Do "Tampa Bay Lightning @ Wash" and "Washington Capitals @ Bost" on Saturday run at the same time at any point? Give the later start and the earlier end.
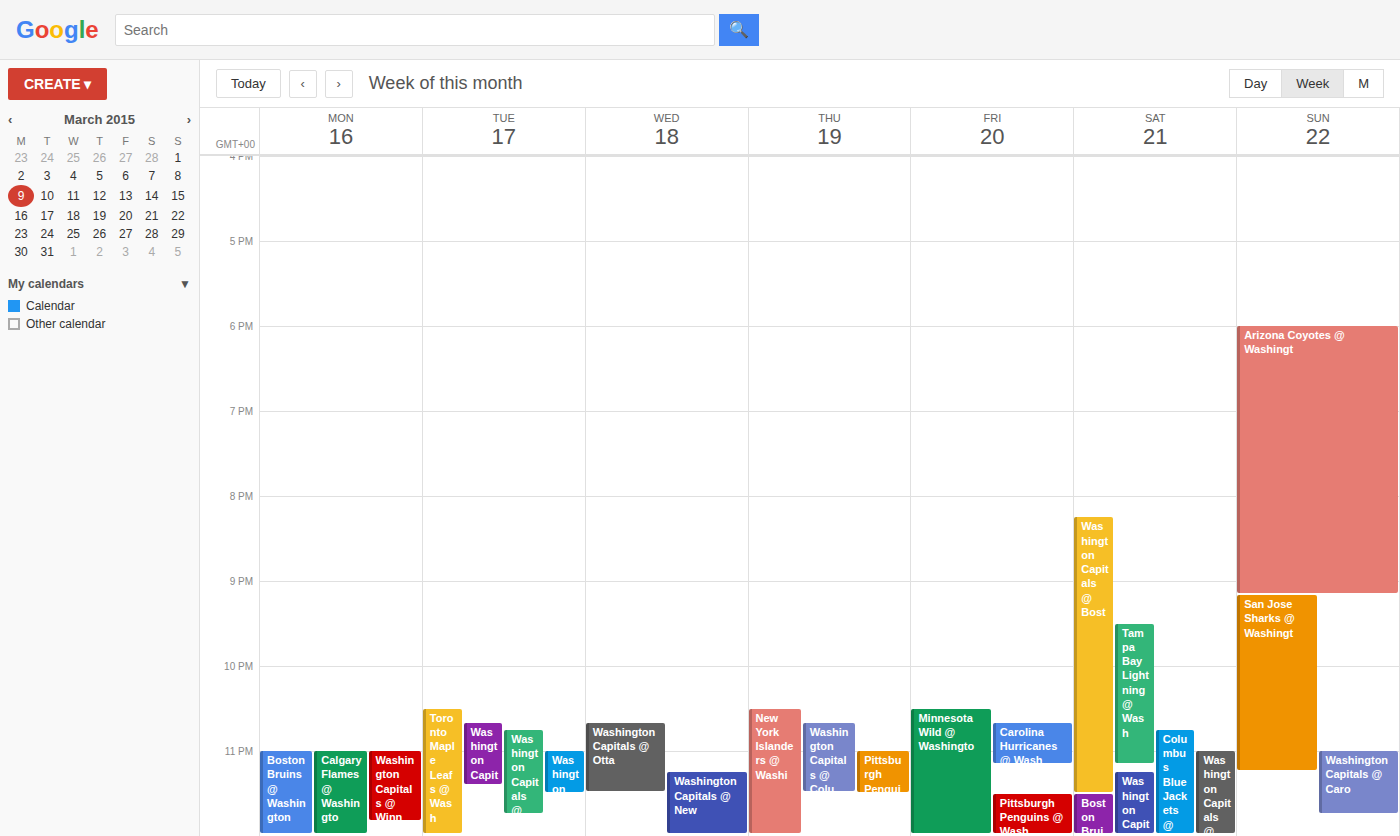
"Tampa Bay Lightning @ Wash" runs 9:30 PM to 11:10 PM, inside "Washington Capitals @ Bost" -- they overlap.